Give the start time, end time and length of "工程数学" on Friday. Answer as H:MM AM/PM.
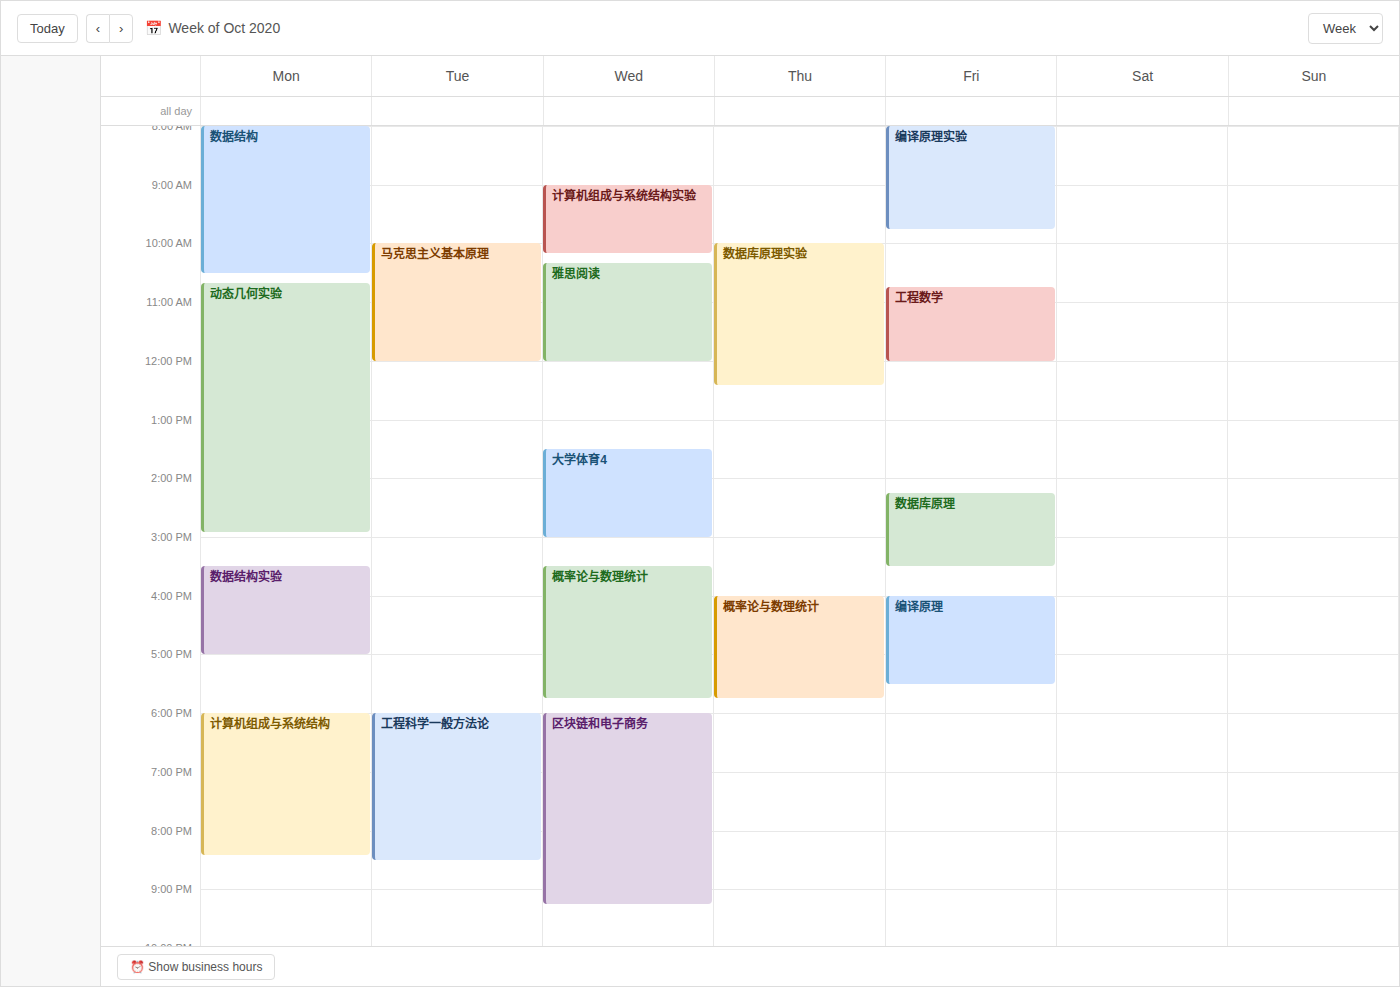
10:45 AM to 12:00 PM, 1 hour 15 minutes